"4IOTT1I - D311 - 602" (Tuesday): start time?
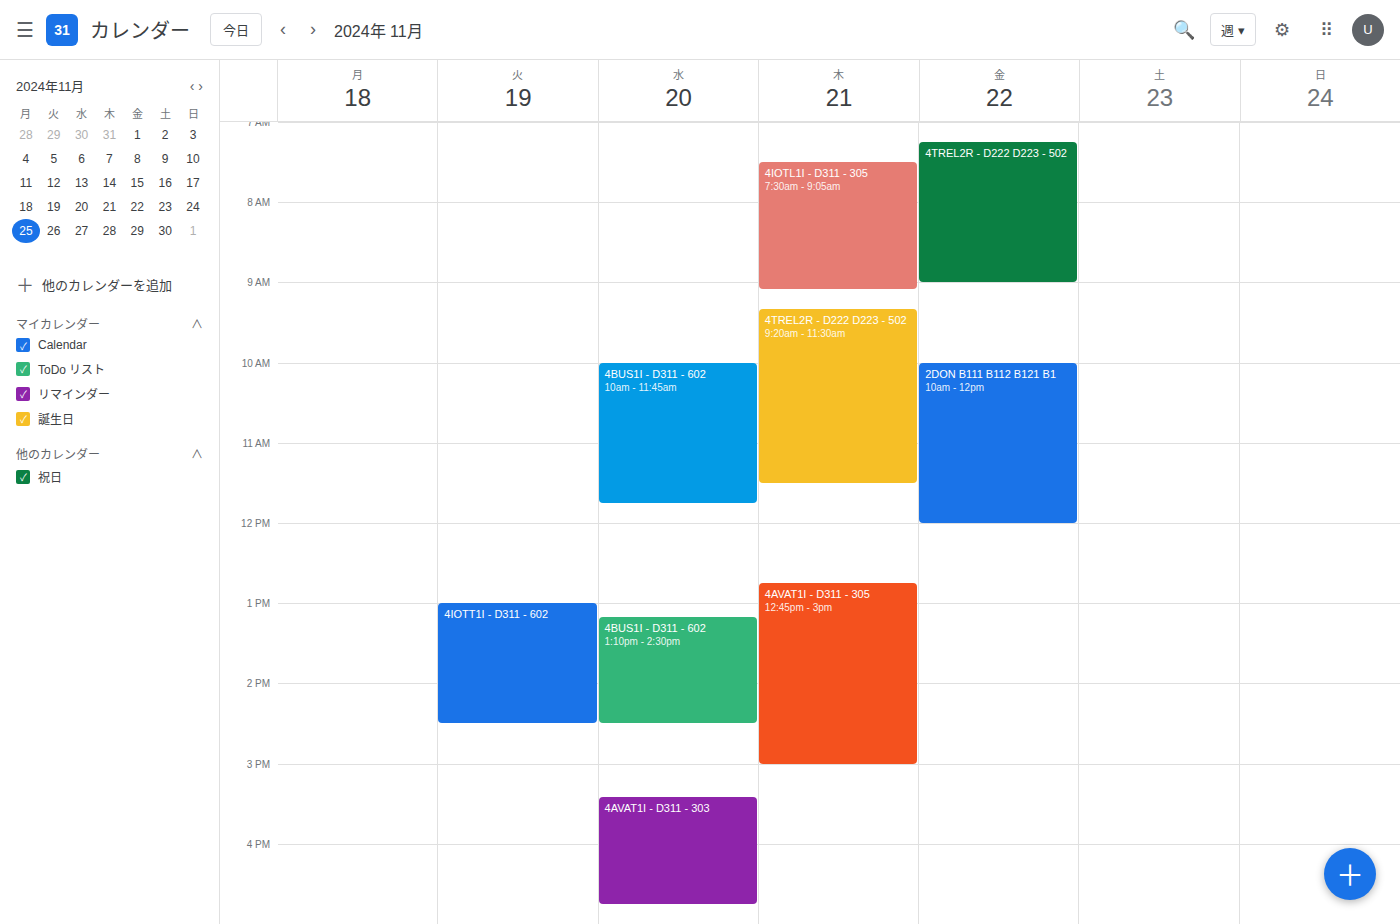
1:00 PM